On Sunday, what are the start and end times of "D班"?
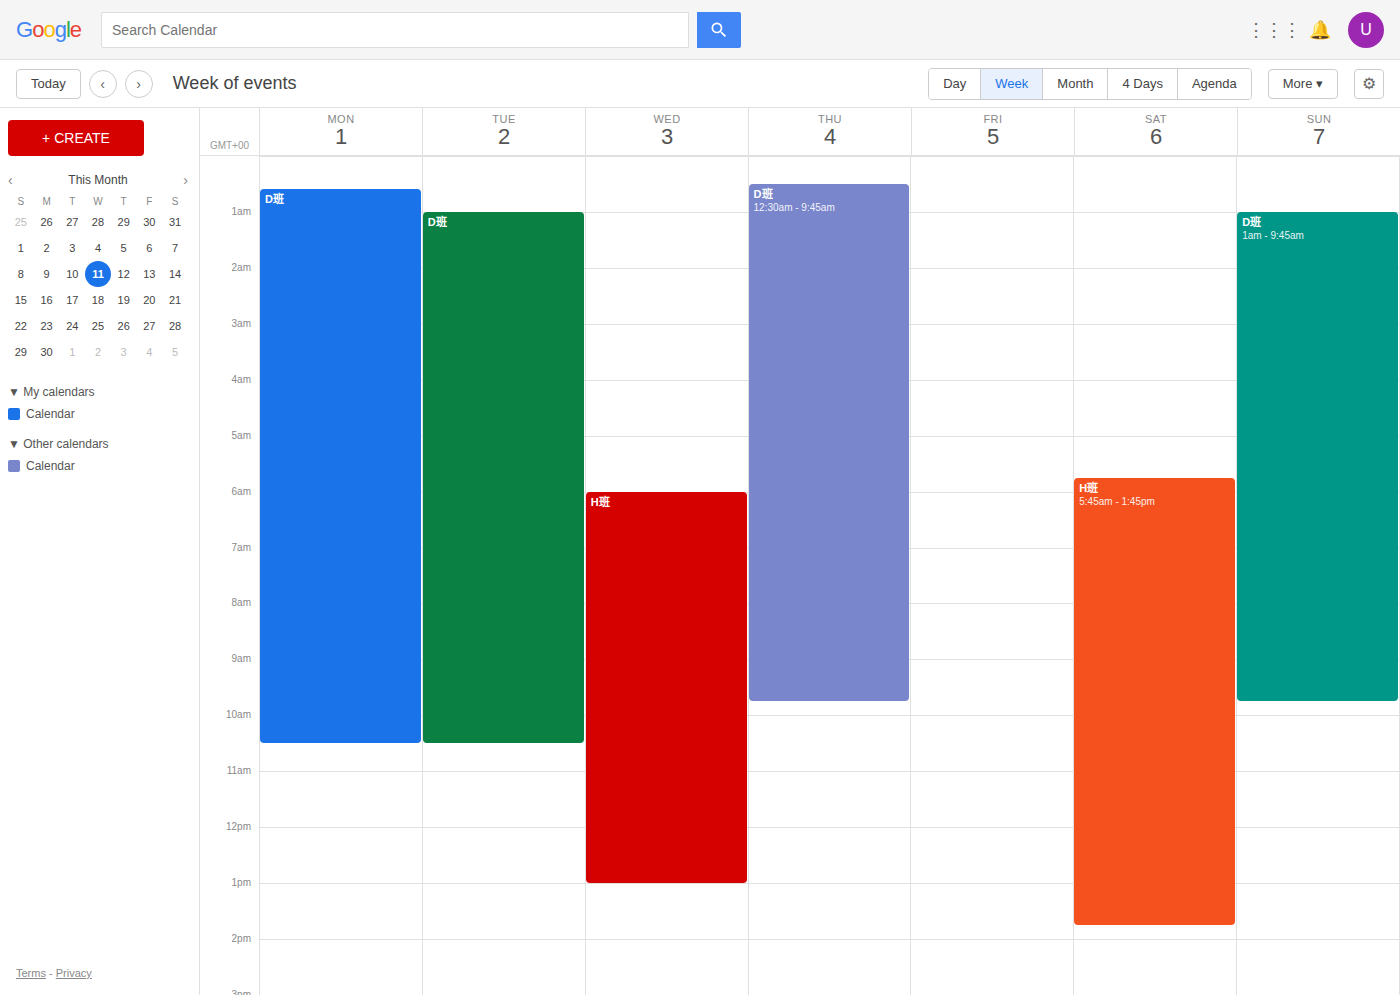
1:00 AM to 9:45 AM